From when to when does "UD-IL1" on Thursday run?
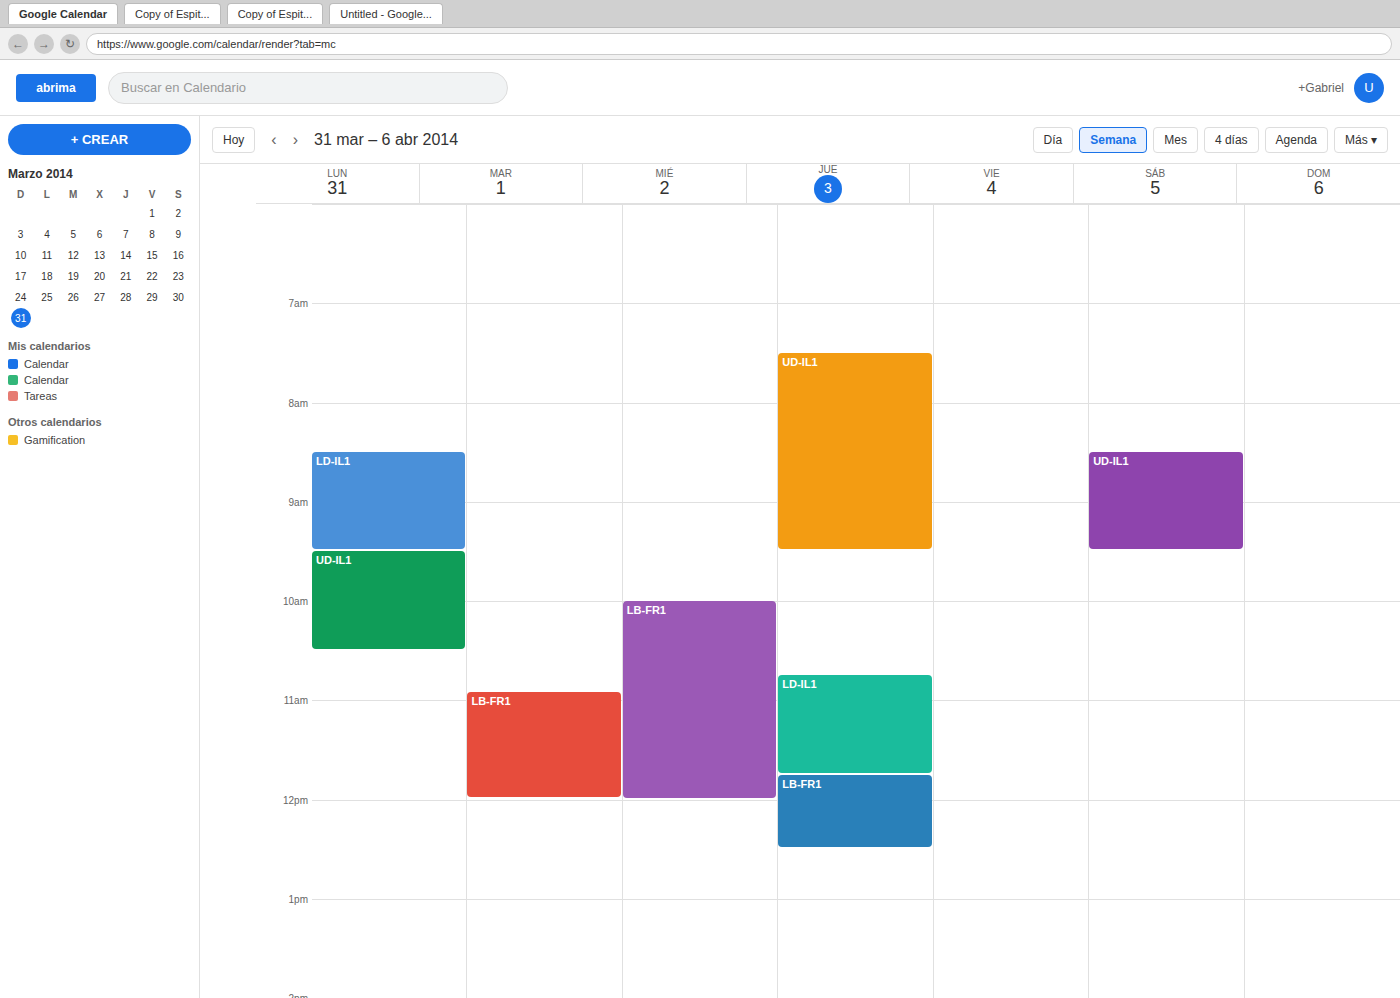
7:30 AM to 9:30 AM